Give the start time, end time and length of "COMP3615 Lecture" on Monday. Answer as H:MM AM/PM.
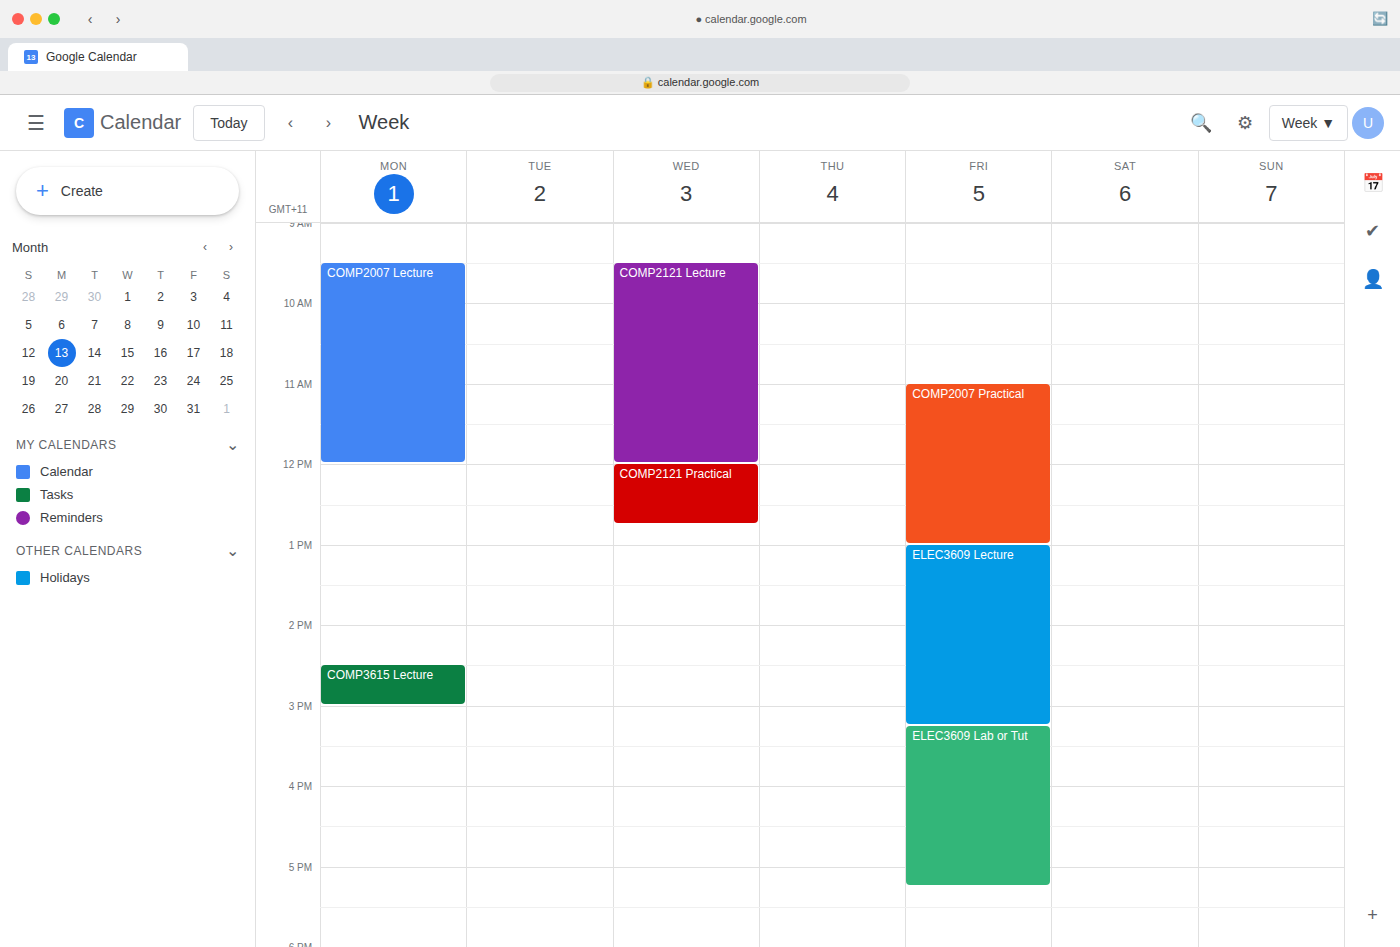
2:30 PM to 3:00 PM, 30 minutes